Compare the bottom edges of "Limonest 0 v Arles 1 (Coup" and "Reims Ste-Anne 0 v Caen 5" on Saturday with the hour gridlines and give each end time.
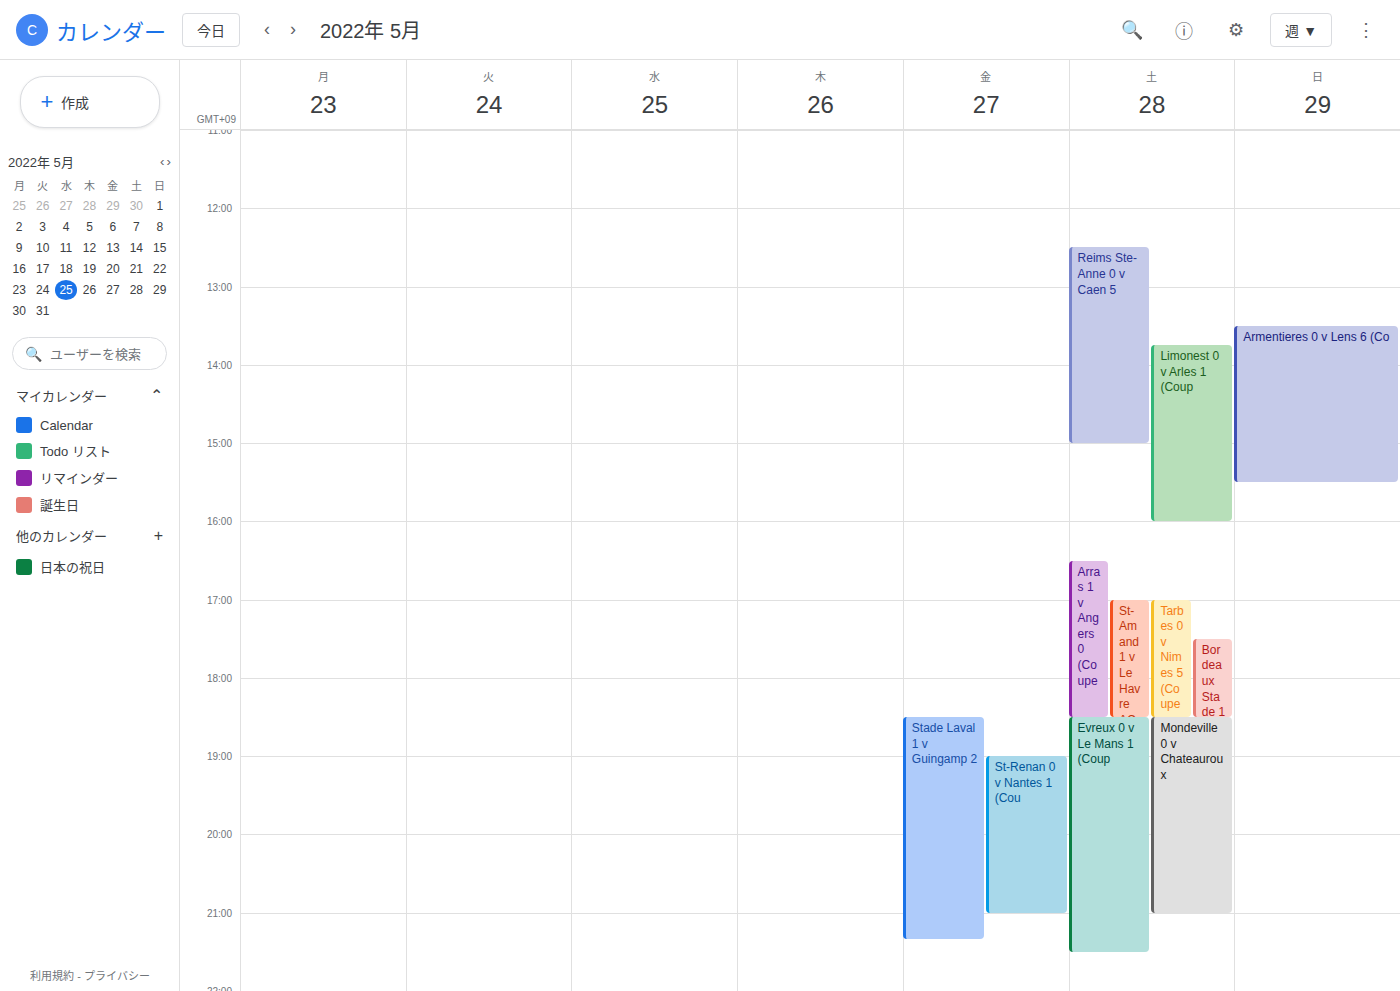
"Limonest 0 v Arles 1 (Coup": 4:00 PM, exactly on the 4 PM line. "Reims Ste-Anne 0 v Caen 5": 3:00 PM, exactly on the 3 PM line.